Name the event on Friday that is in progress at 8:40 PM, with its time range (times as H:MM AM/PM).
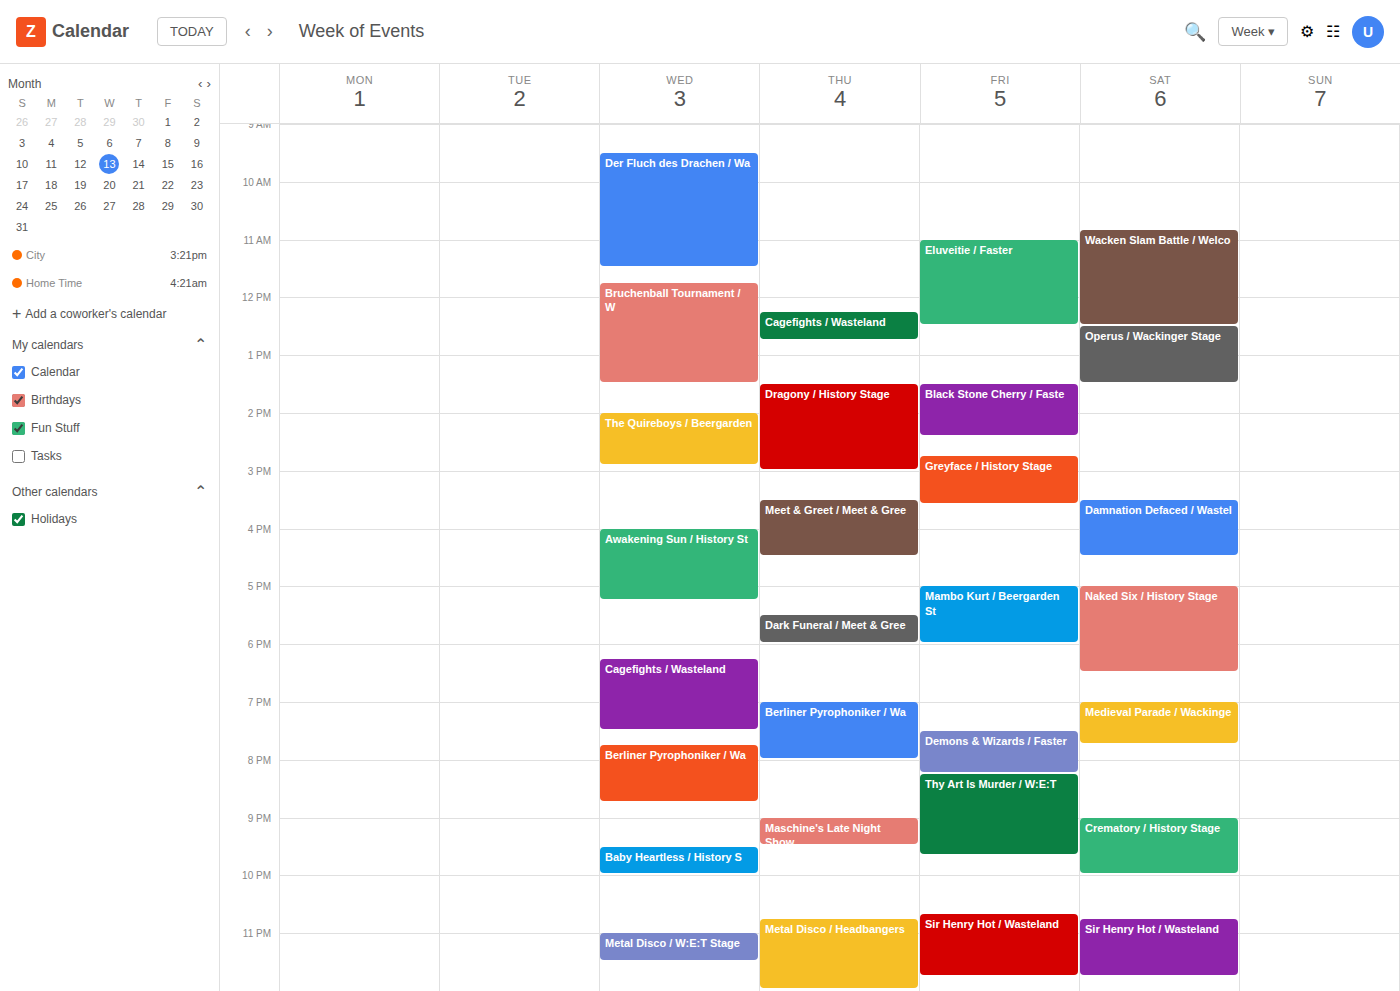
"Thy Art Is Murder / W:E:T", 8:15 PM to 9:40 PM